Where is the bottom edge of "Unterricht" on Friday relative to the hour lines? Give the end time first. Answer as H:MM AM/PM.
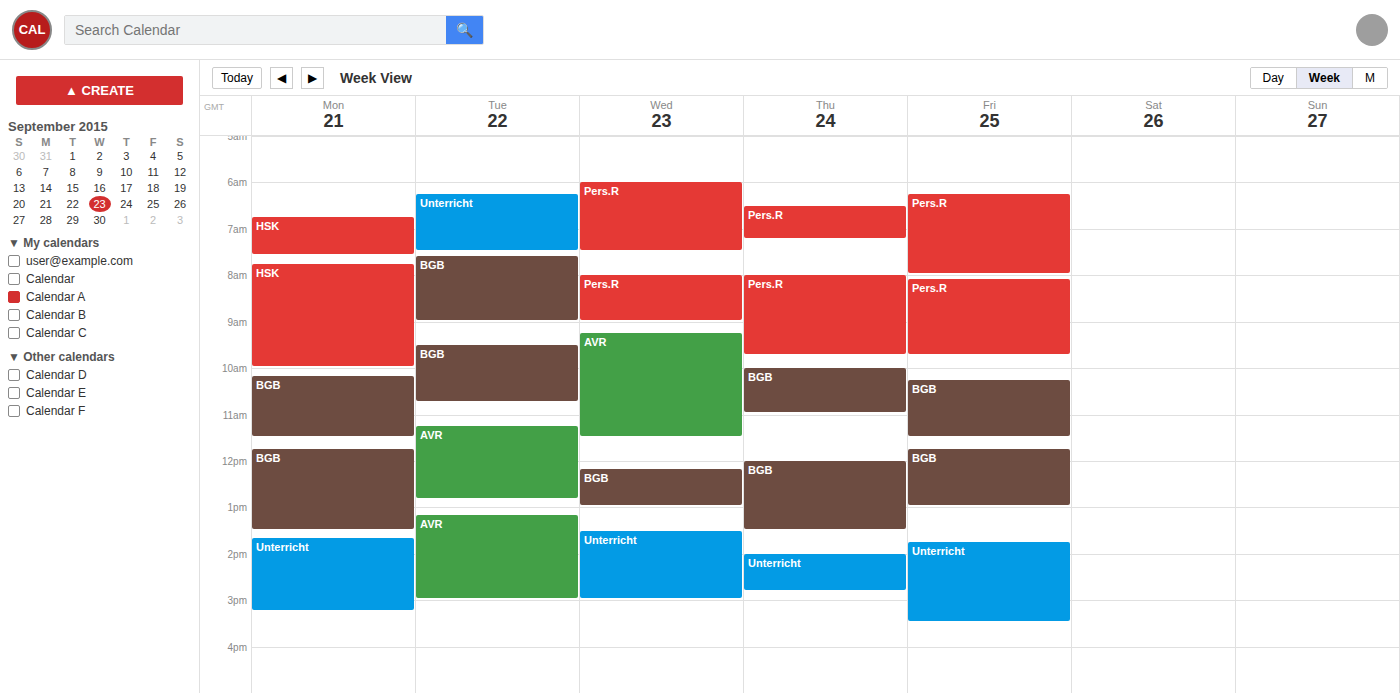
3:30 PM -- halfway between the 3 PM and 4 PM lines.